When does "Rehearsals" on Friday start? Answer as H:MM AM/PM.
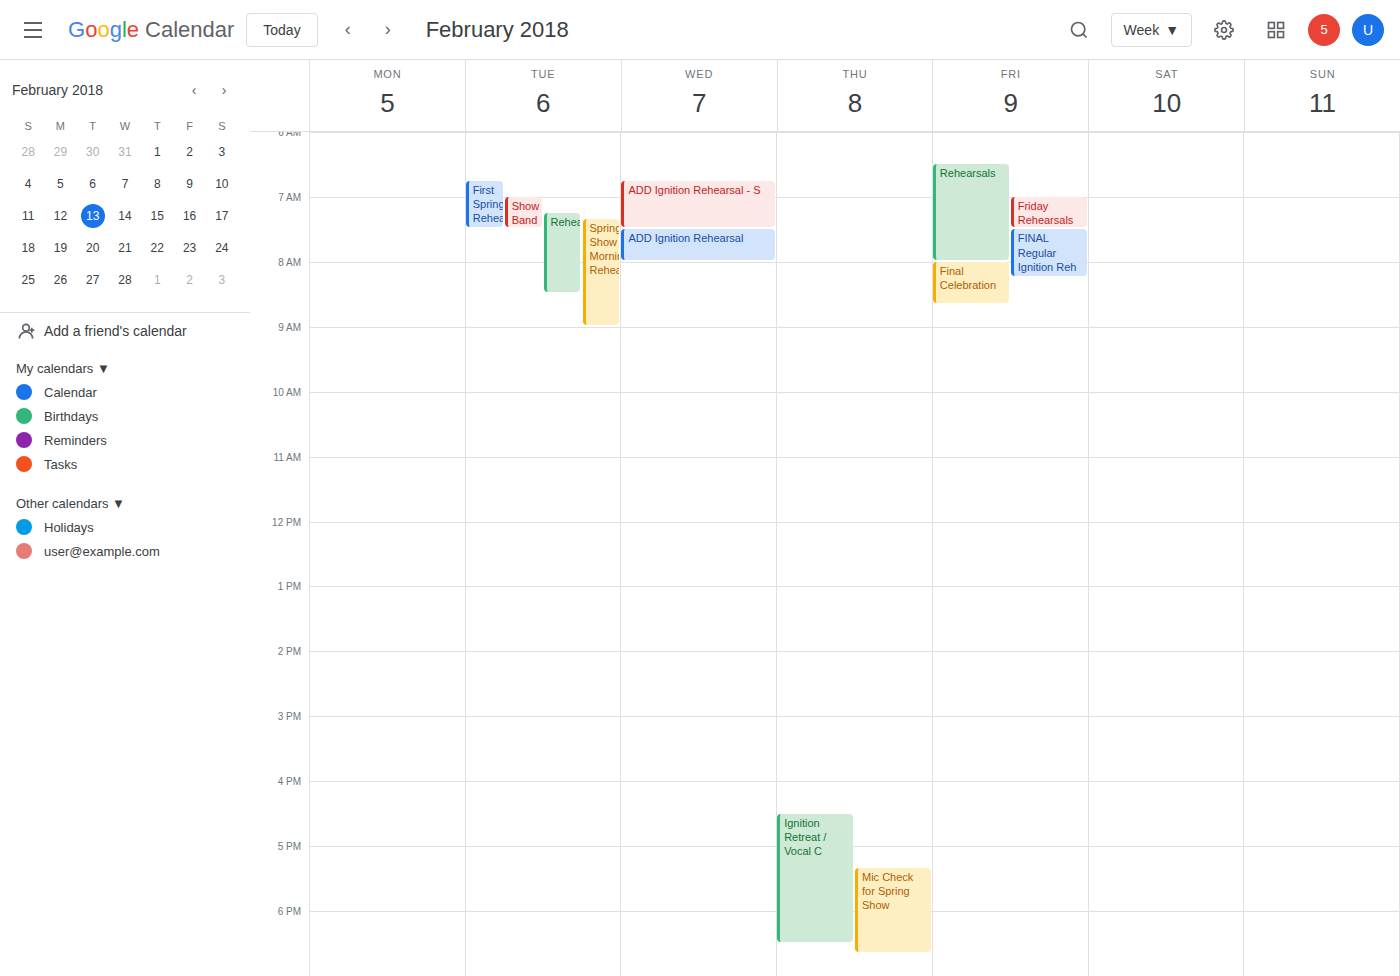
6:30 AM